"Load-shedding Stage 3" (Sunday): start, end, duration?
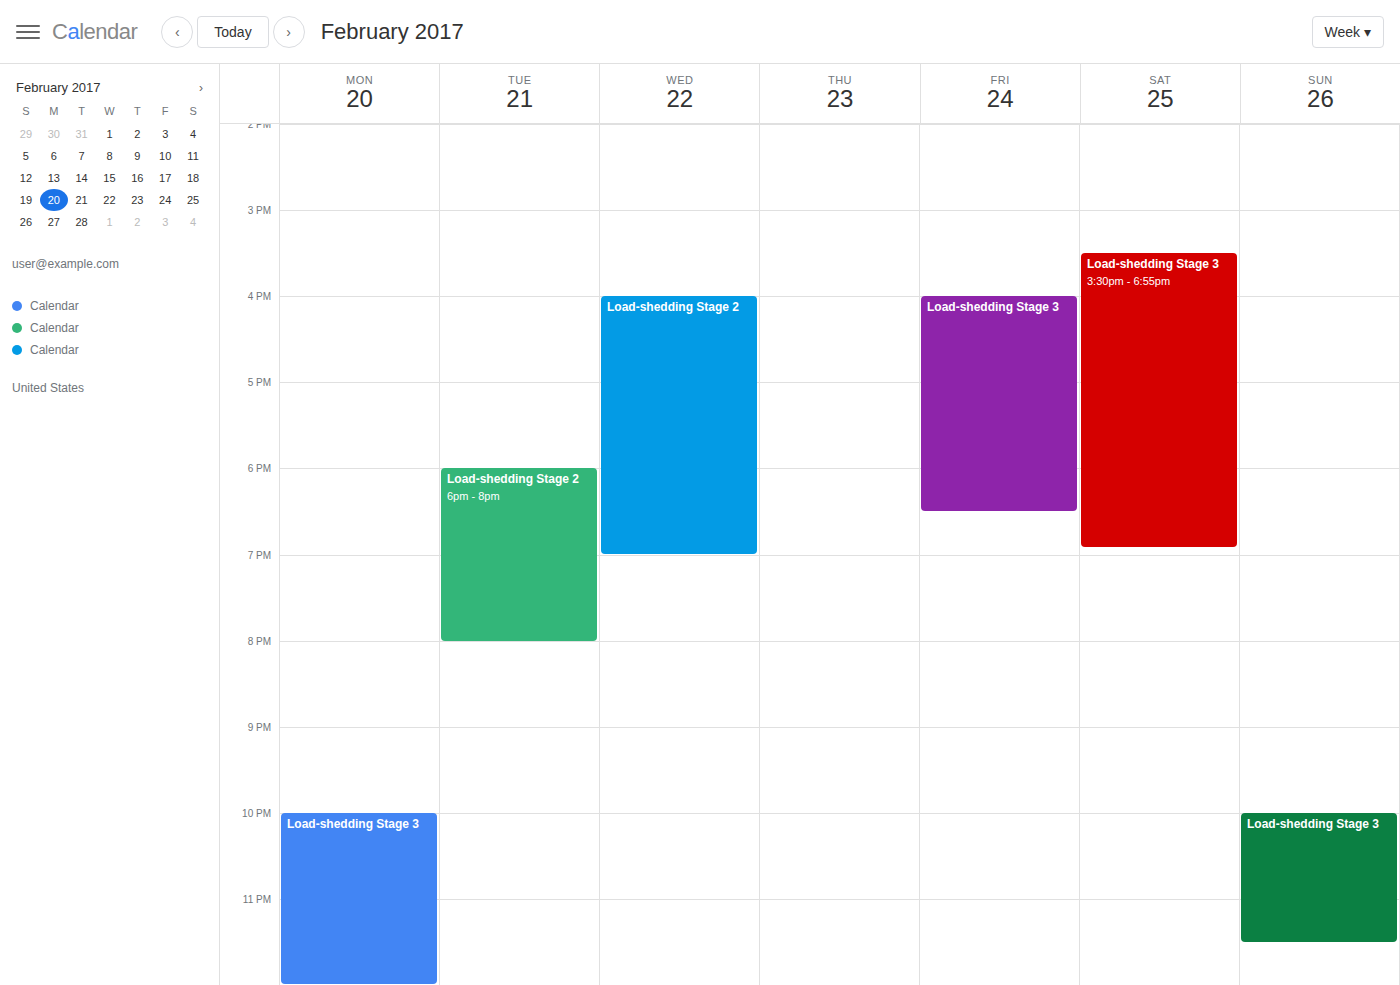
10:00 PM to 11:30 PM, 1 hour 30 minutes